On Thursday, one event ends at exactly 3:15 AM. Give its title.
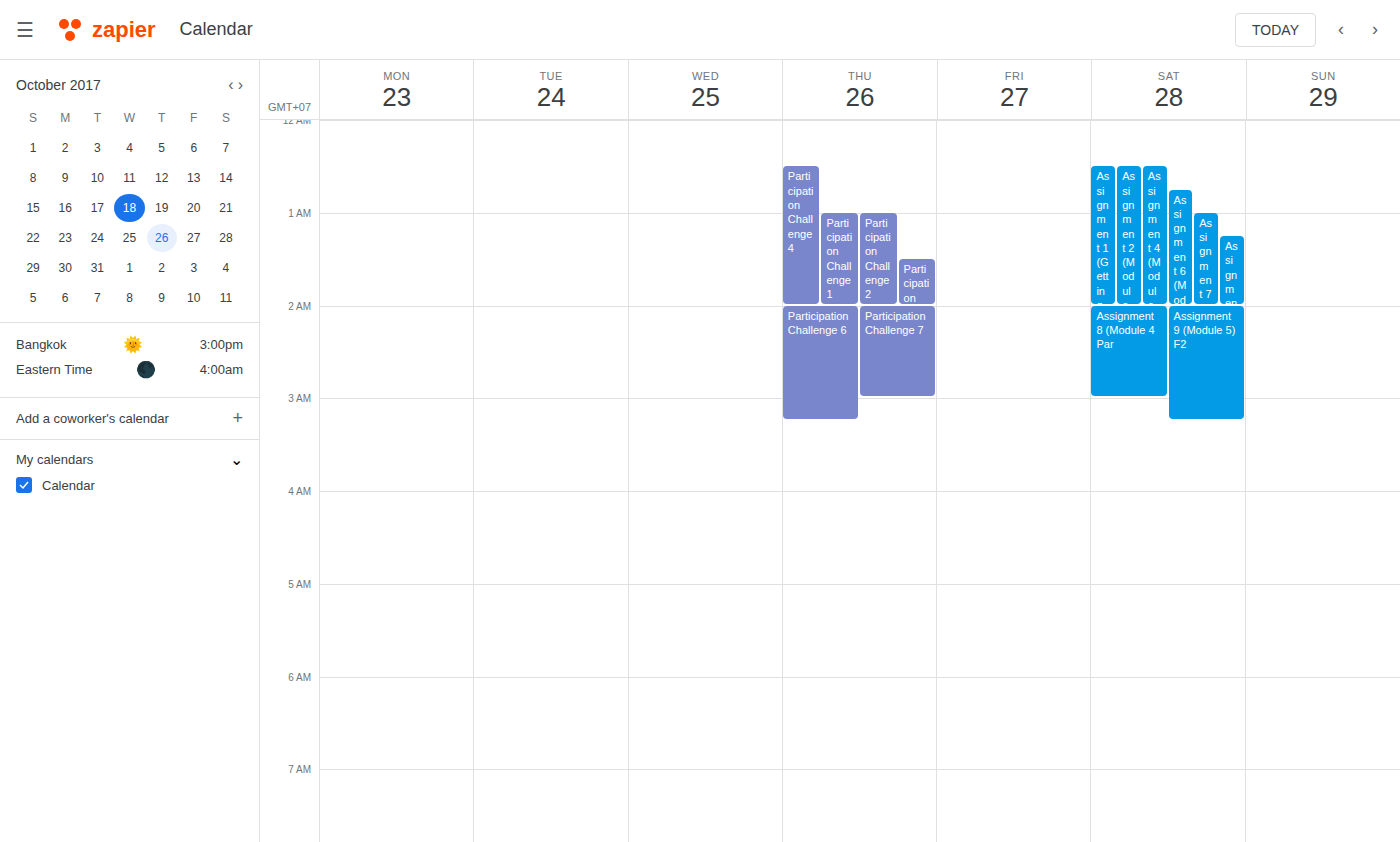
"Participation Challenge 6"